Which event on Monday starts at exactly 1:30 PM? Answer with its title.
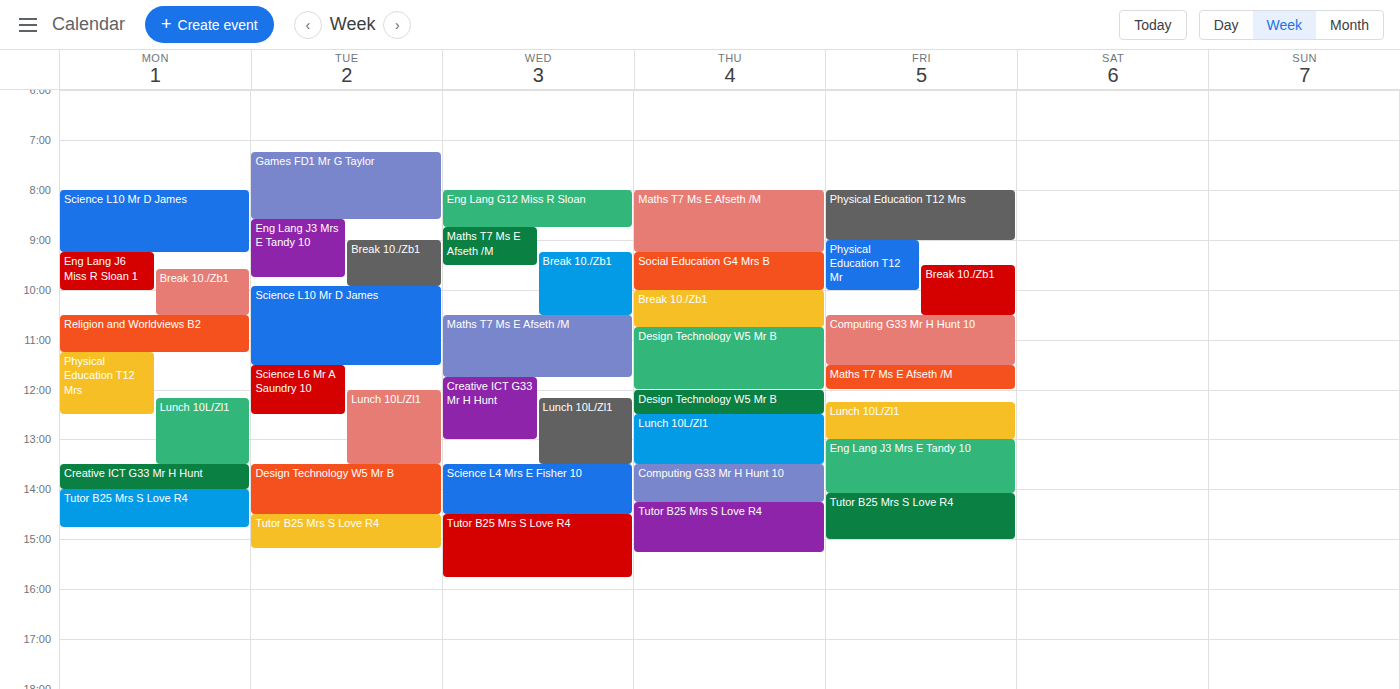
"Creative ICT G33 Mr H Hunt"